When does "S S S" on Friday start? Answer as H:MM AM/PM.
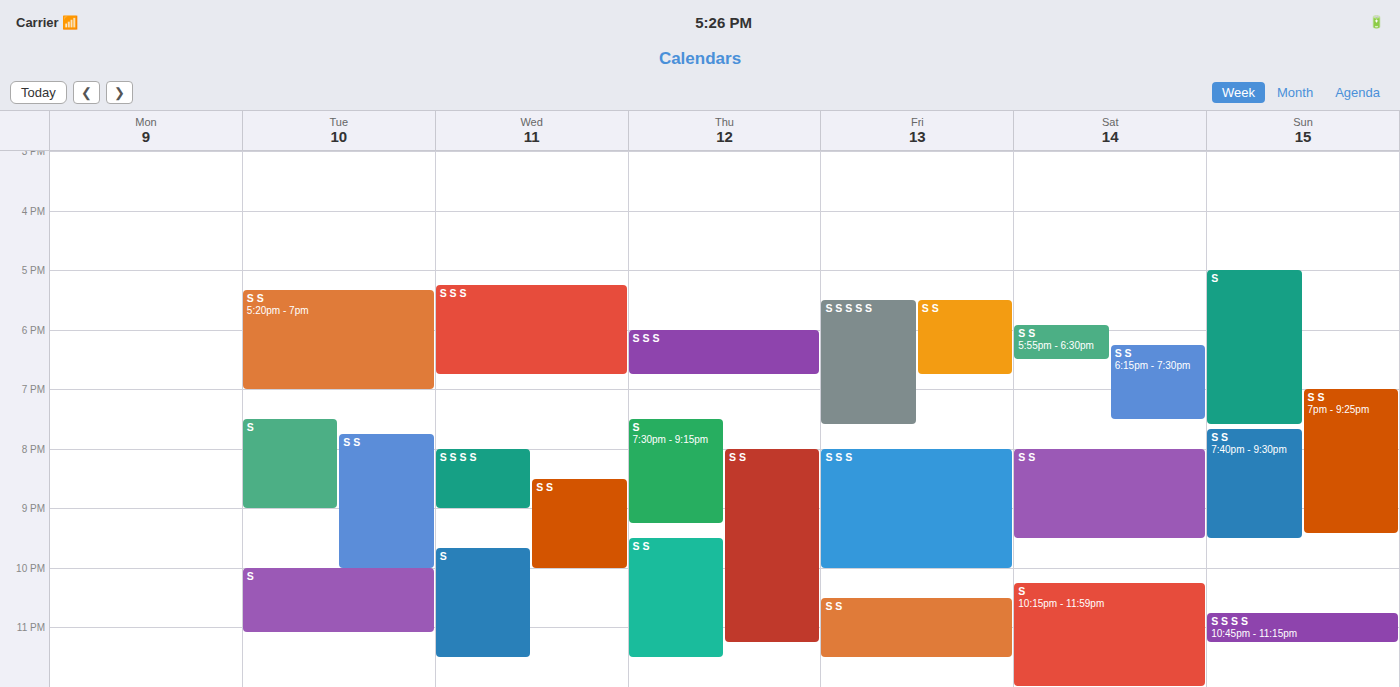
8:00 PM